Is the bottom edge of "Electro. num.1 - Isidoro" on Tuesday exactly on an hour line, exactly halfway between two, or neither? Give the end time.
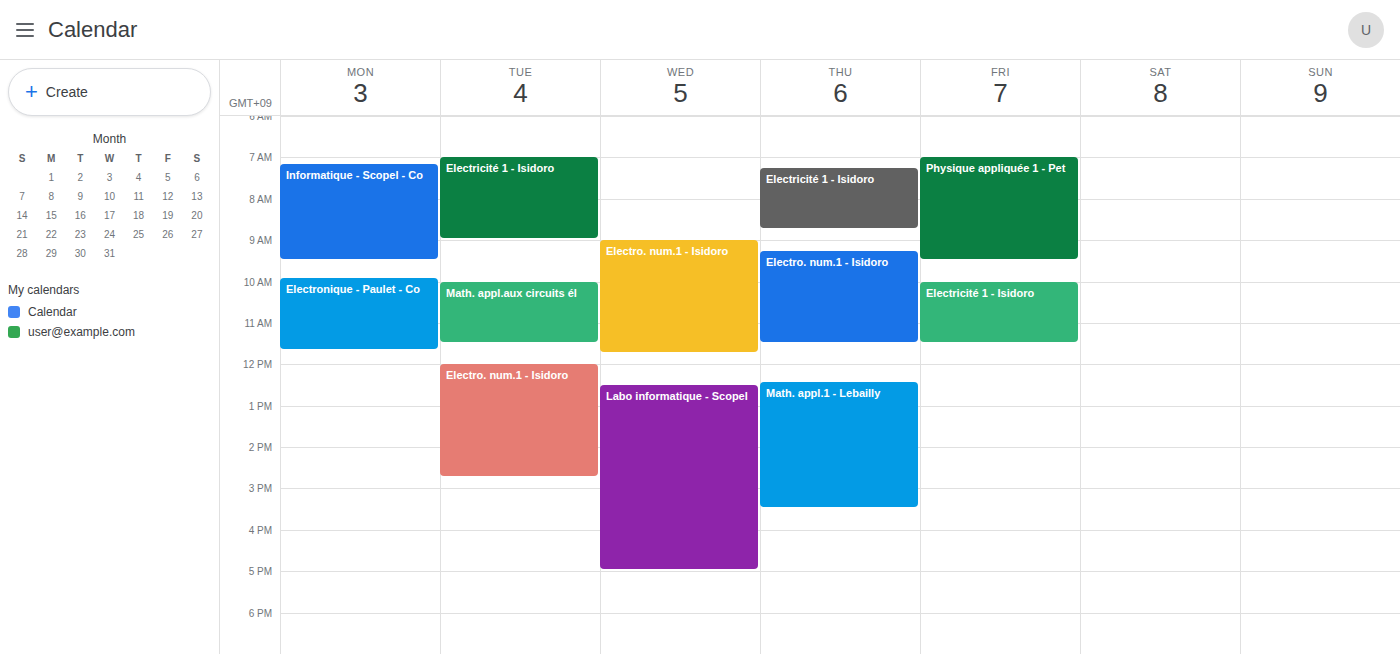
2:45 PM -- neither: three quarters of the way from the 2 PM line to the 3 PM line.